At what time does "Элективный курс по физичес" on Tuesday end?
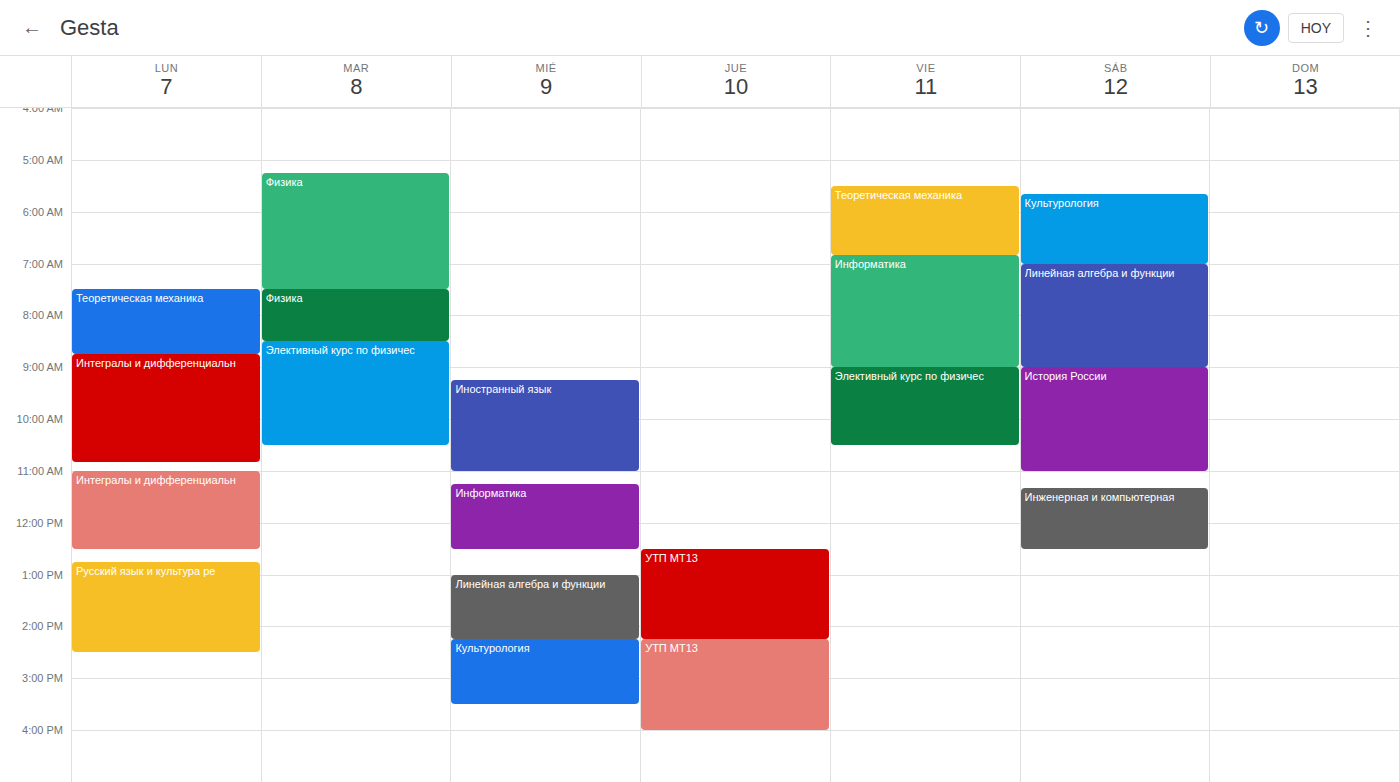
10:30 AM